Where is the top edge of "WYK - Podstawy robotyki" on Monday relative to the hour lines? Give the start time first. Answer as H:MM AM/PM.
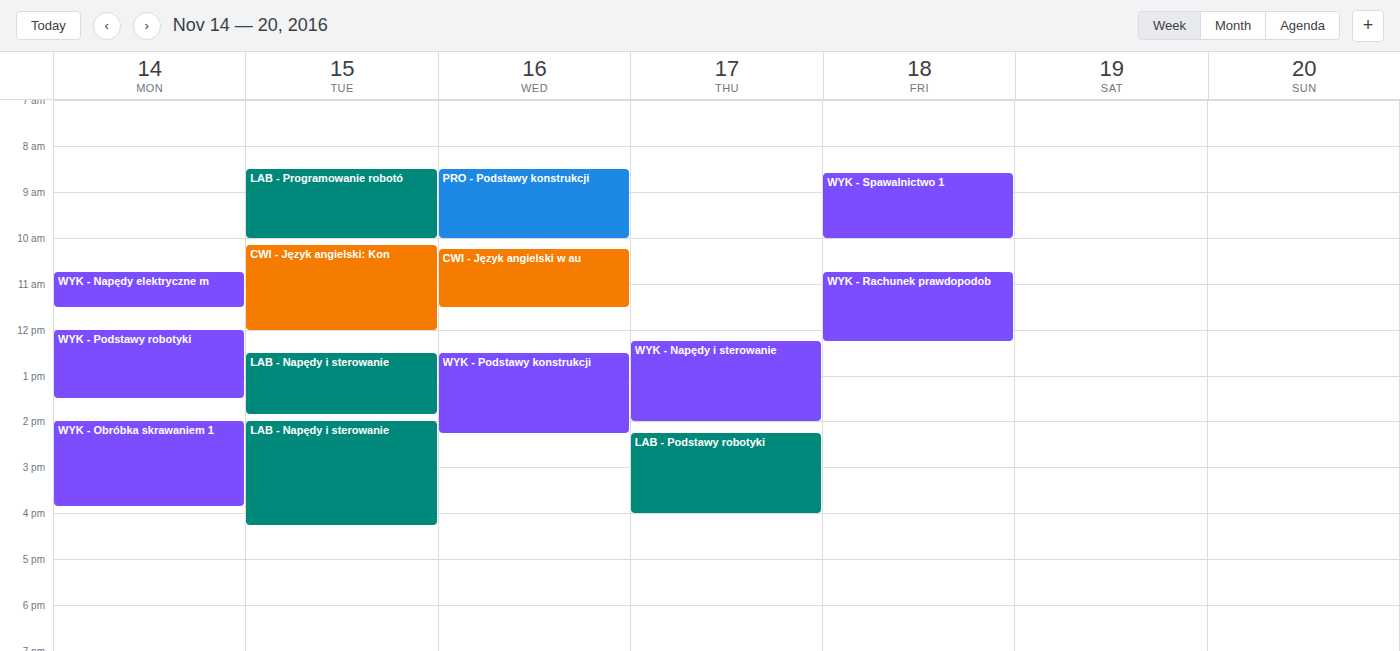
12:00 PM -- exactly on the 12 PM line.